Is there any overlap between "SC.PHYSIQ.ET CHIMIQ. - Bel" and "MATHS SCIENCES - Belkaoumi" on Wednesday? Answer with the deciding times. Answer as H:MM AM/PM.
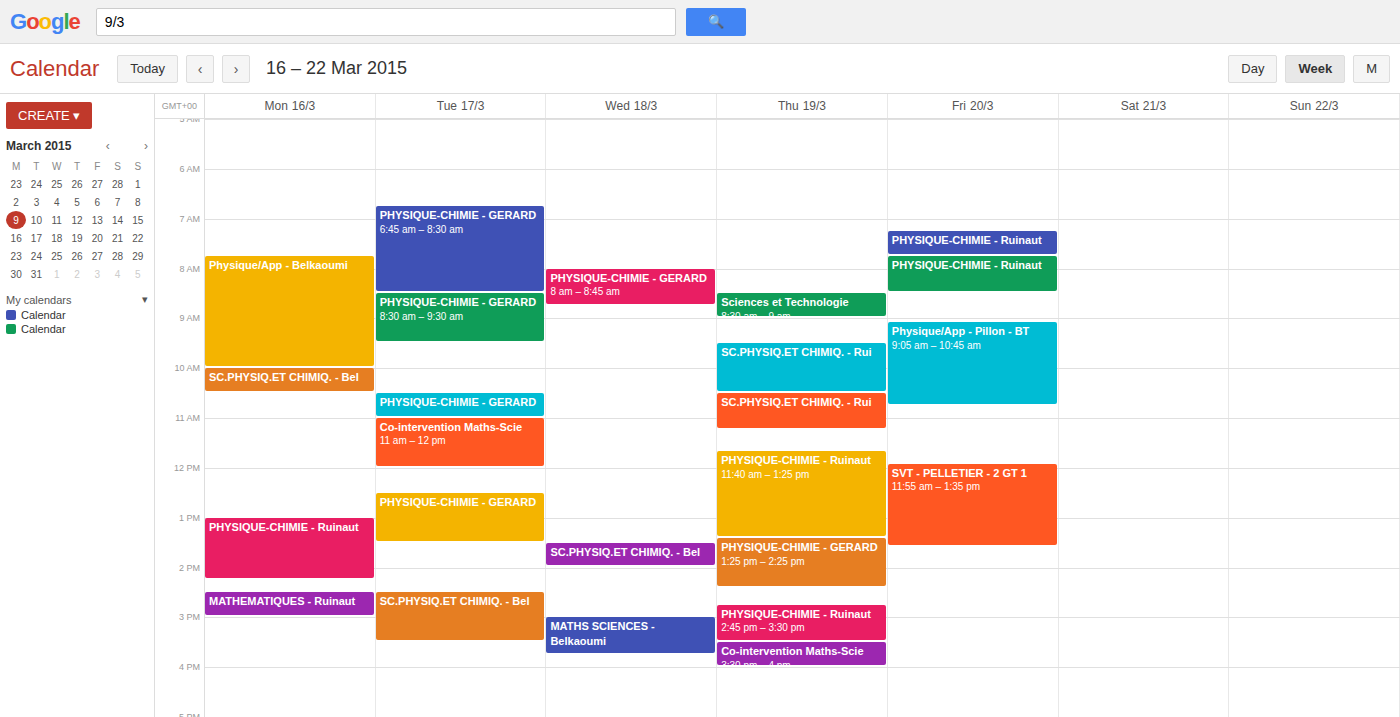
"SC.PHYSIQ.ET CHIMIQ. - Bel" ends at 2:00 PM and "MATHS SCIENCES - Belkaoumi" starts at 3:00 PM -- no overlap.